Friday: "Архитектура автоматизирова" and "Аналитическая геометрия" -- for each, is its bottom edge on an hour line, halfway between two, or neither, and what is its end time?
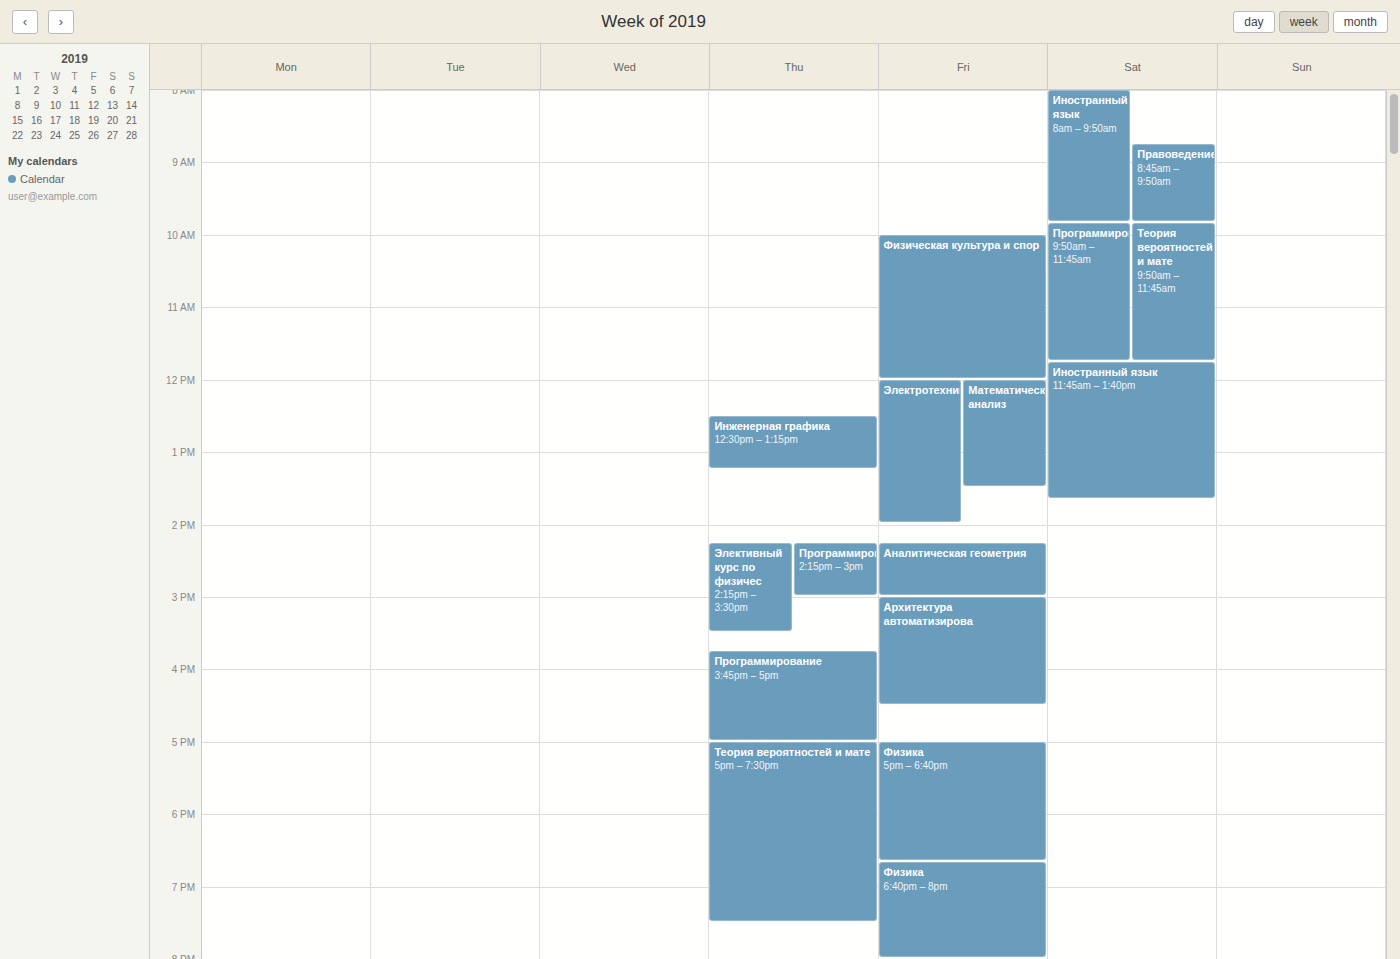
"Архитектура автоматизирова": 4:30 PM, halfway between the 4 PM and 5 PM lines. "Аналитическая геометрия": 3:00 PM, exactly on the 3 PM line.